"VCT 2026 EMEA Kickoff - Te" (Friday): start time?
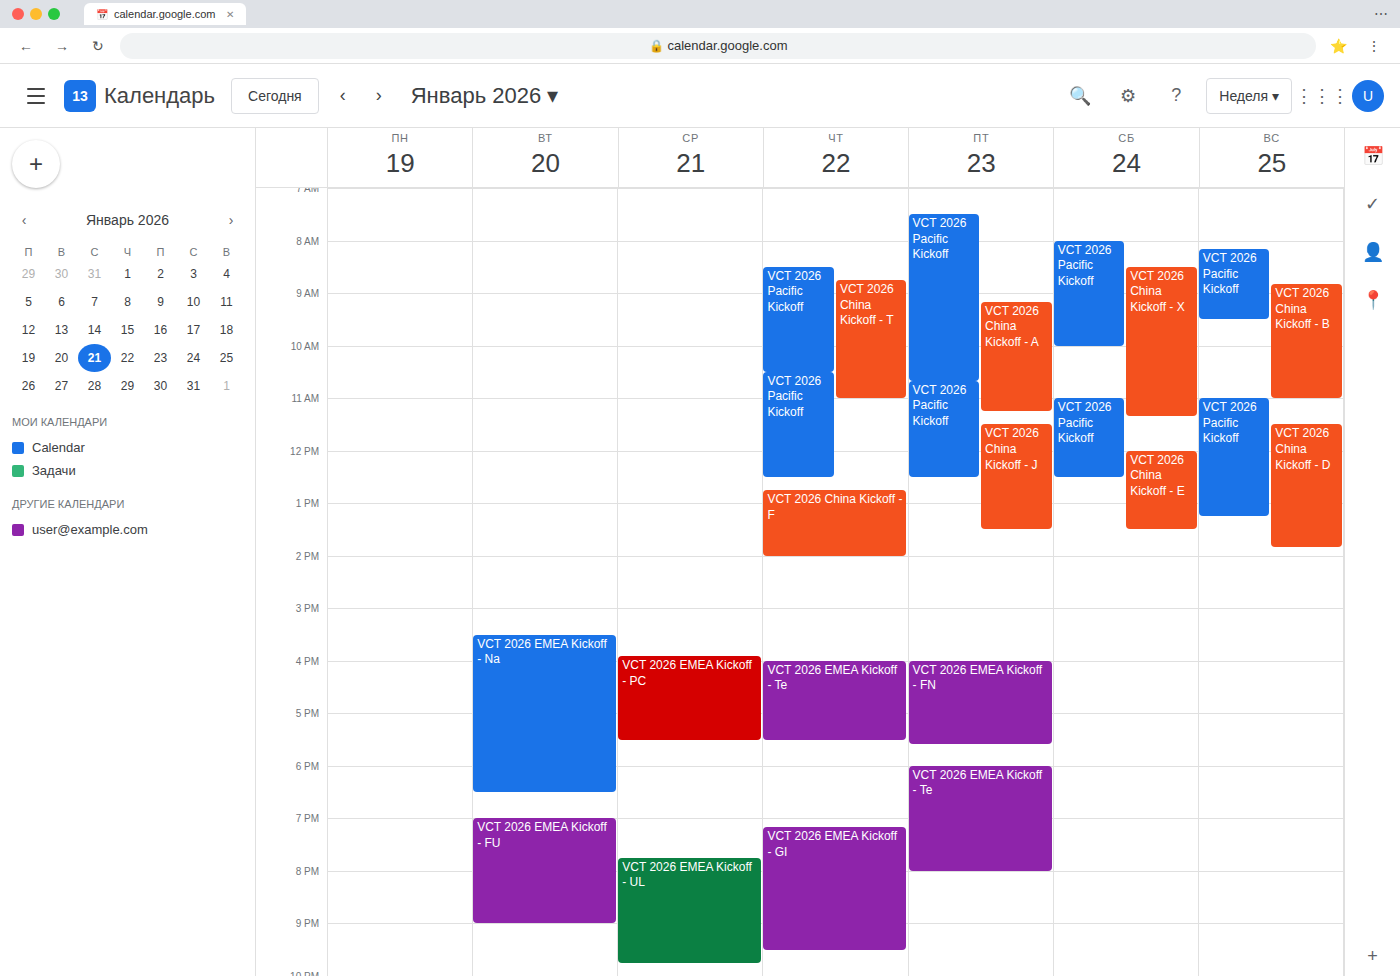
6:00 PM